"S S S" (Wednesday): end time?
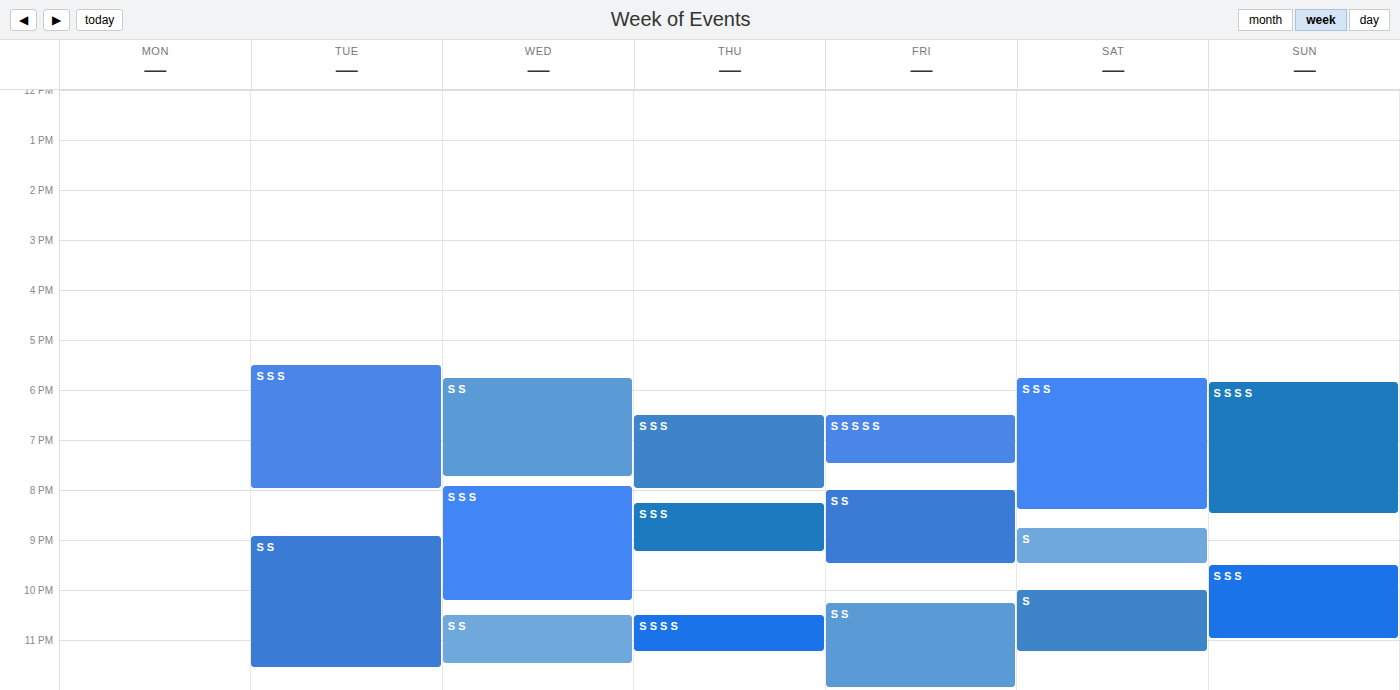
10:15 PM